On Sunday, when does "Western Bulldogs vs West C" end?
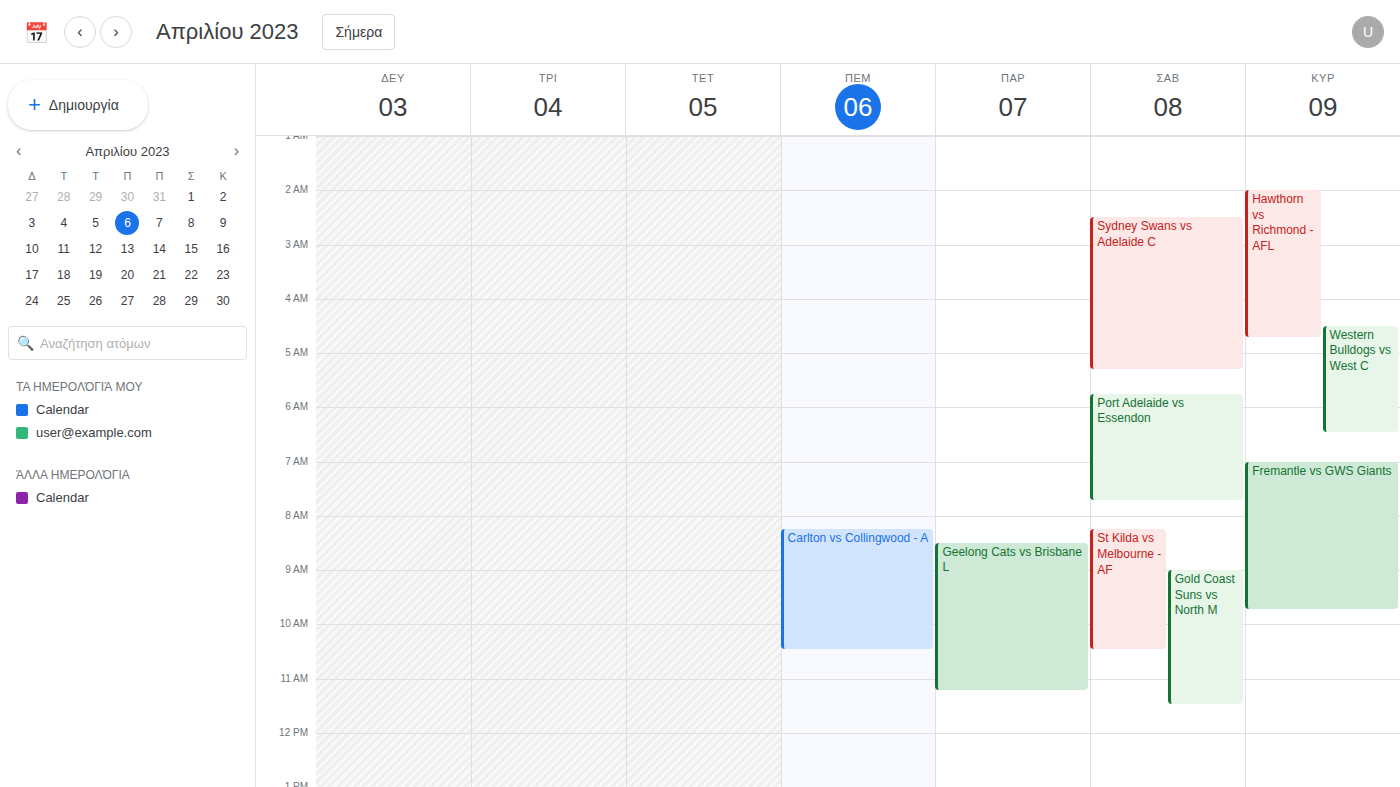
6:30 AM